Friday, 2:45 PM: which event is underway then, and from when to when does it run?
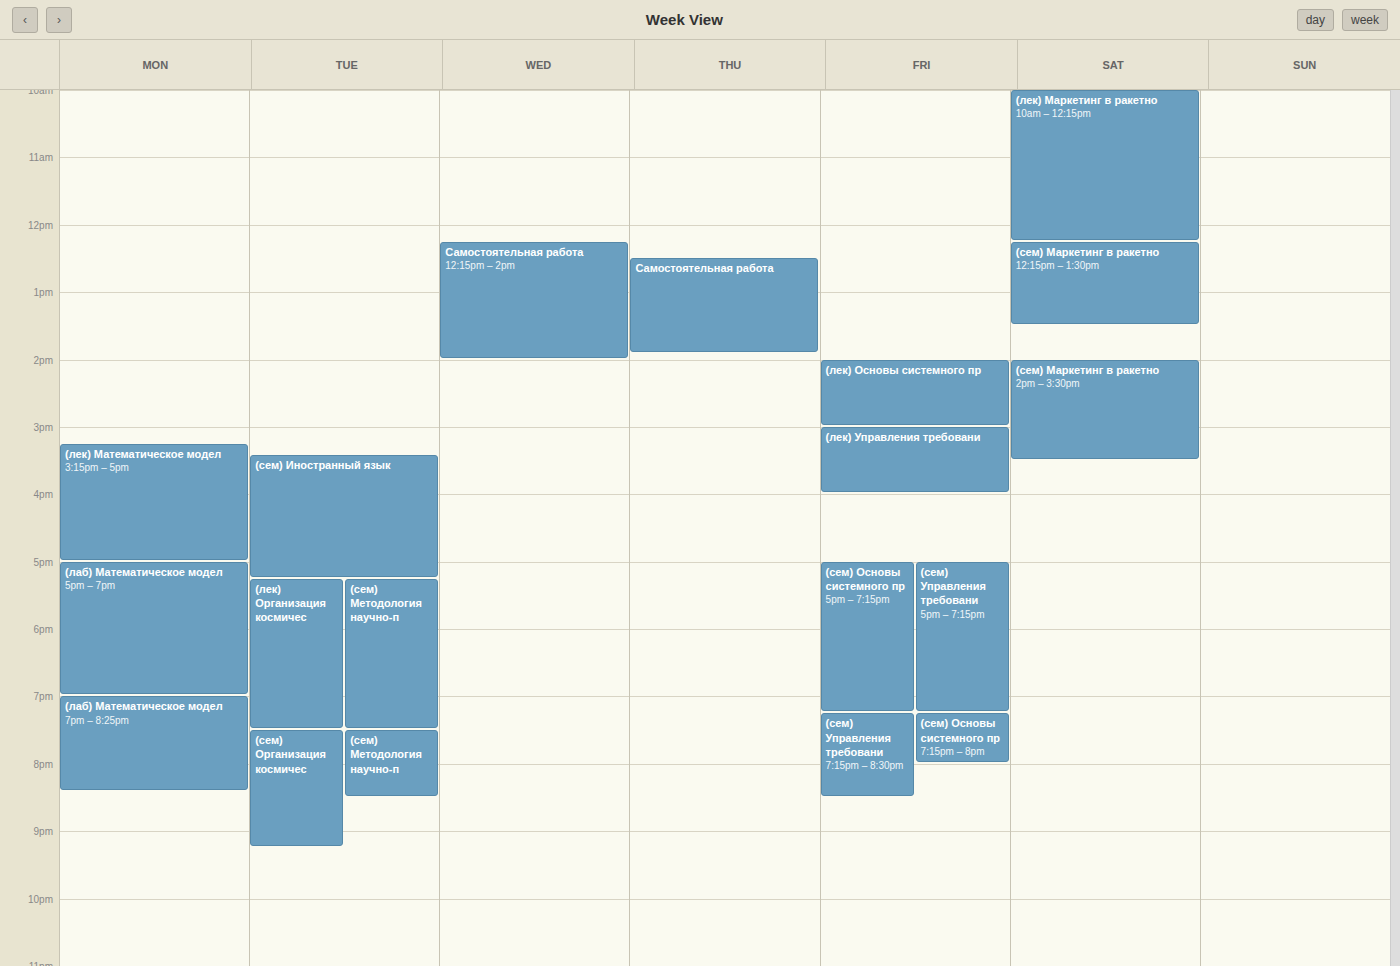
"(лек) Основы системного пр", 2:00 PM to 3:00 PM